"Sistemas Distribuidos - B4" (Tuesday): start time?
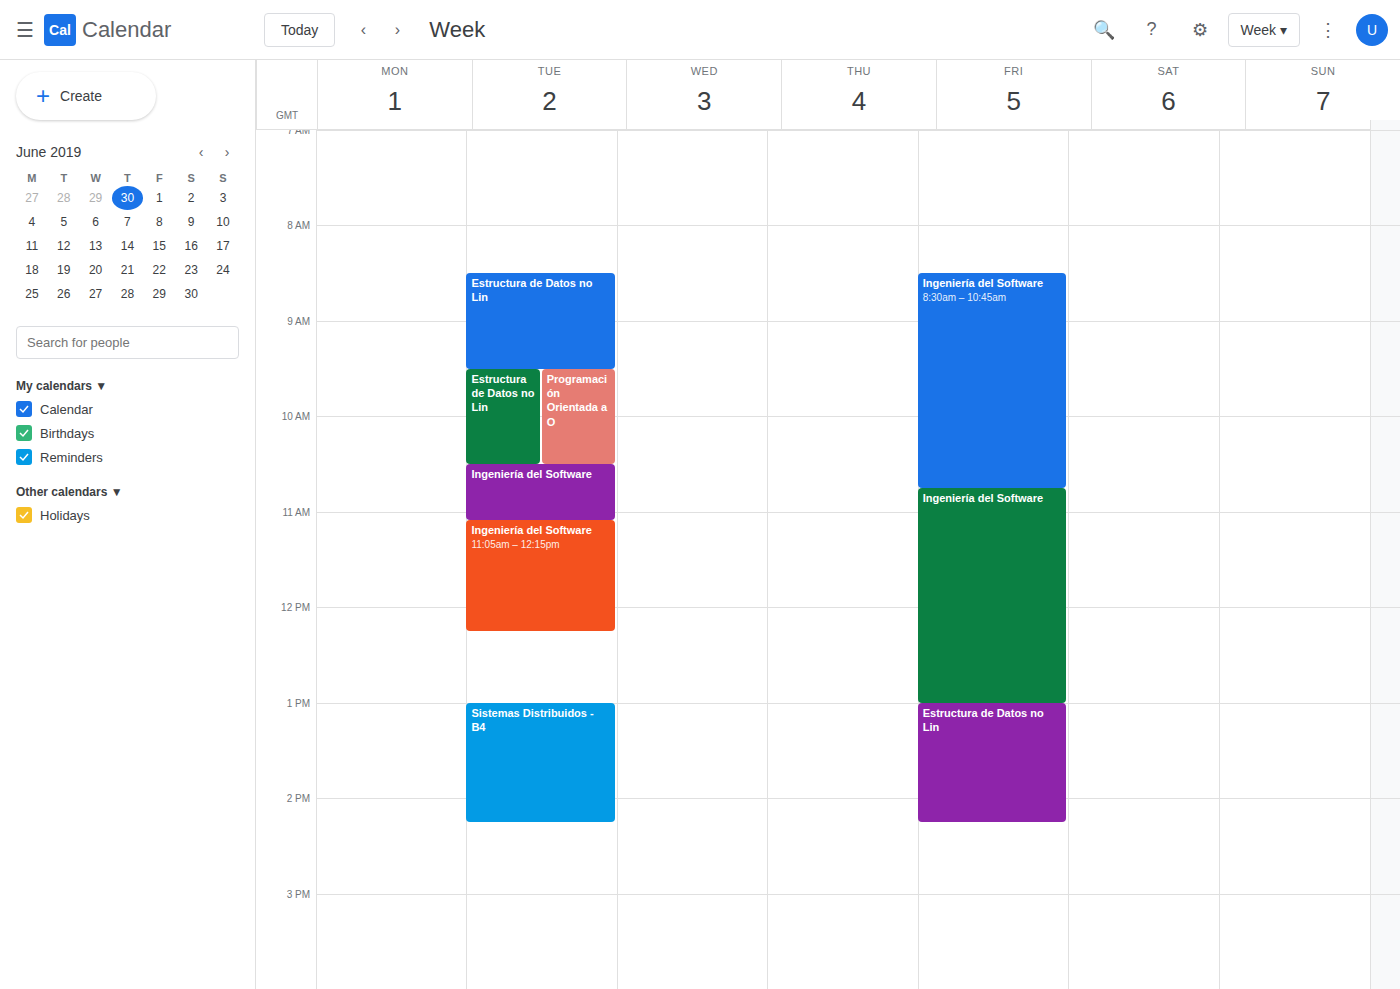
1:00 PM